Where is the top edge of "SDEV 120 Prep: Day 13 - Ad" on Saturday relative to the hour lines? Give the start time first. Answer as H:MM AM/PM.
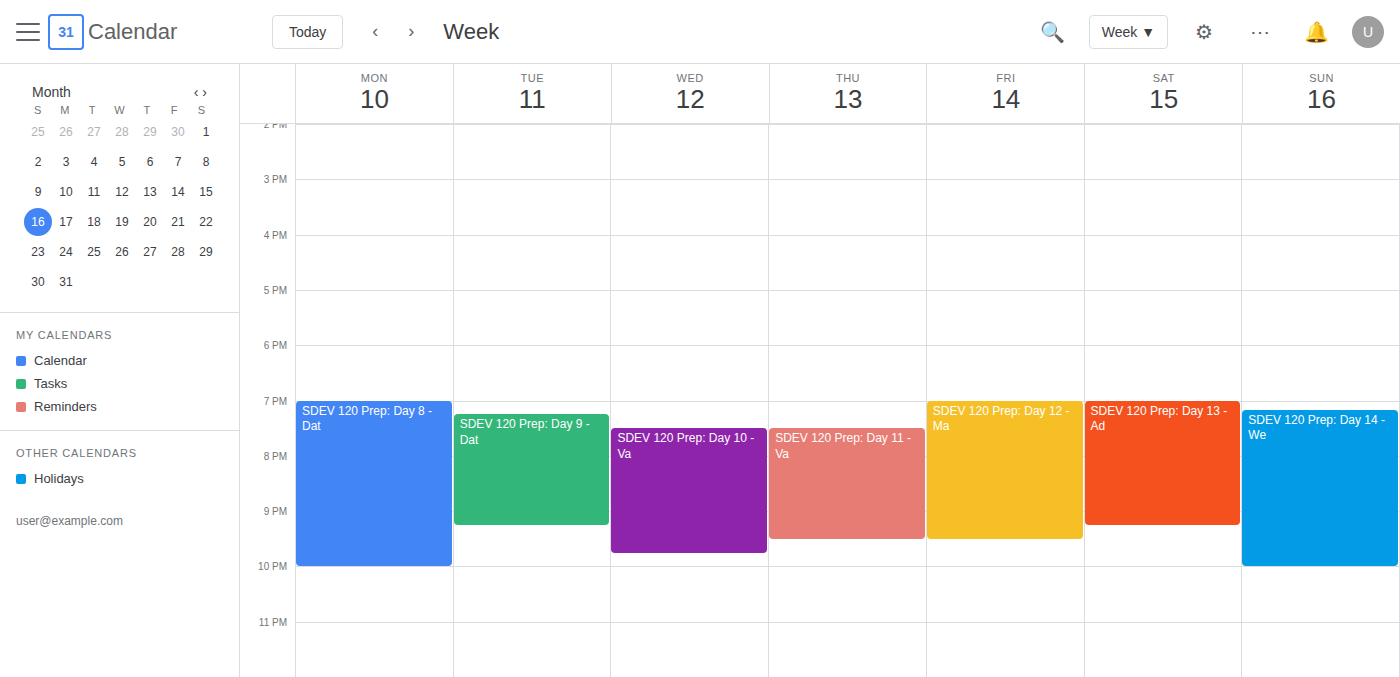
7:00 PM -- exactly on the 7 PM line.